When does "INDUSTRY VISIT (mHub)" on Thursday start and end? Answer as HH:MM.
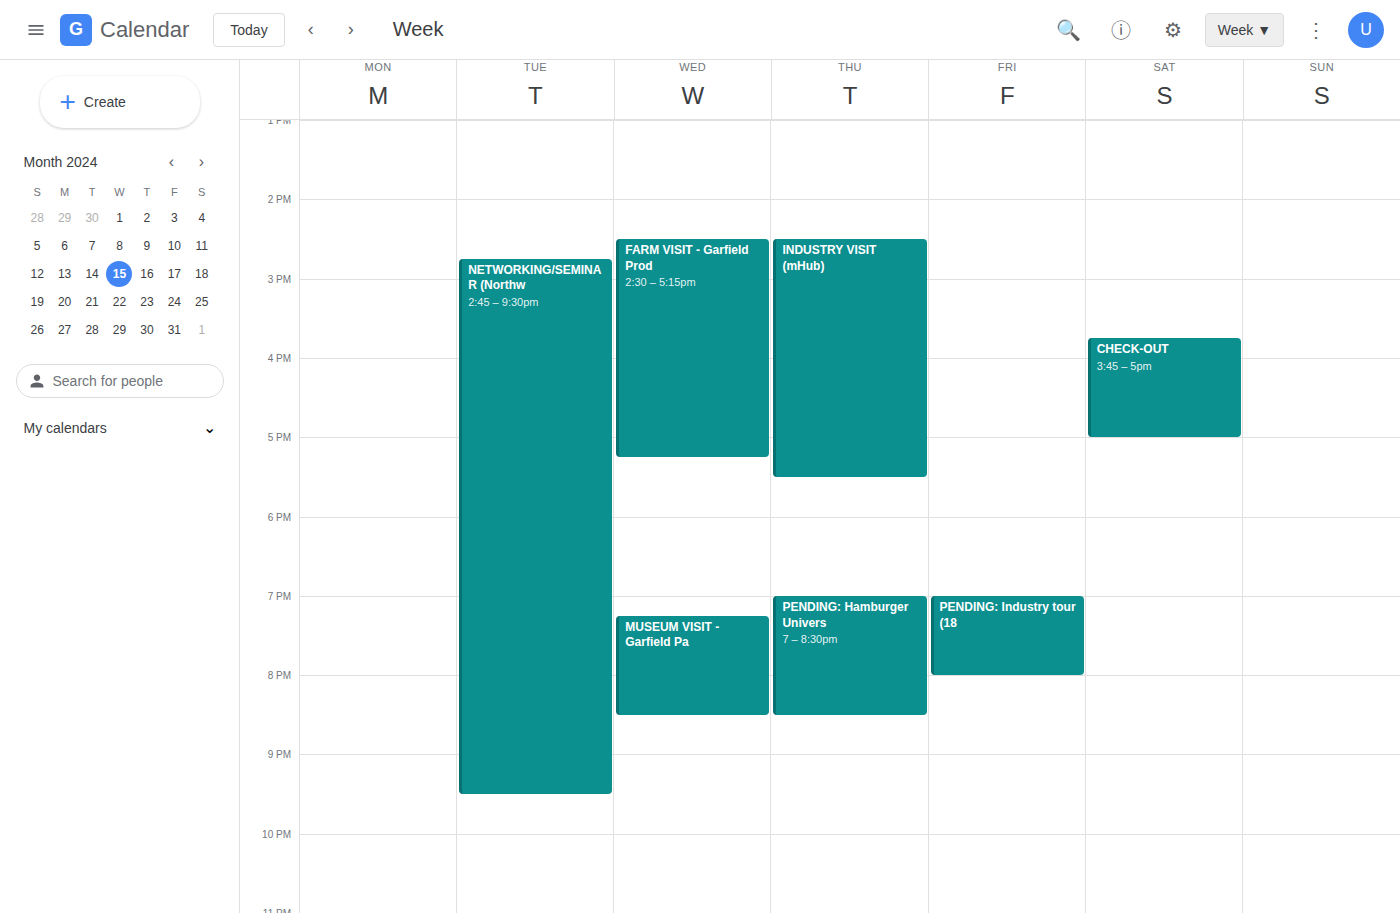
14:30 to 17:30